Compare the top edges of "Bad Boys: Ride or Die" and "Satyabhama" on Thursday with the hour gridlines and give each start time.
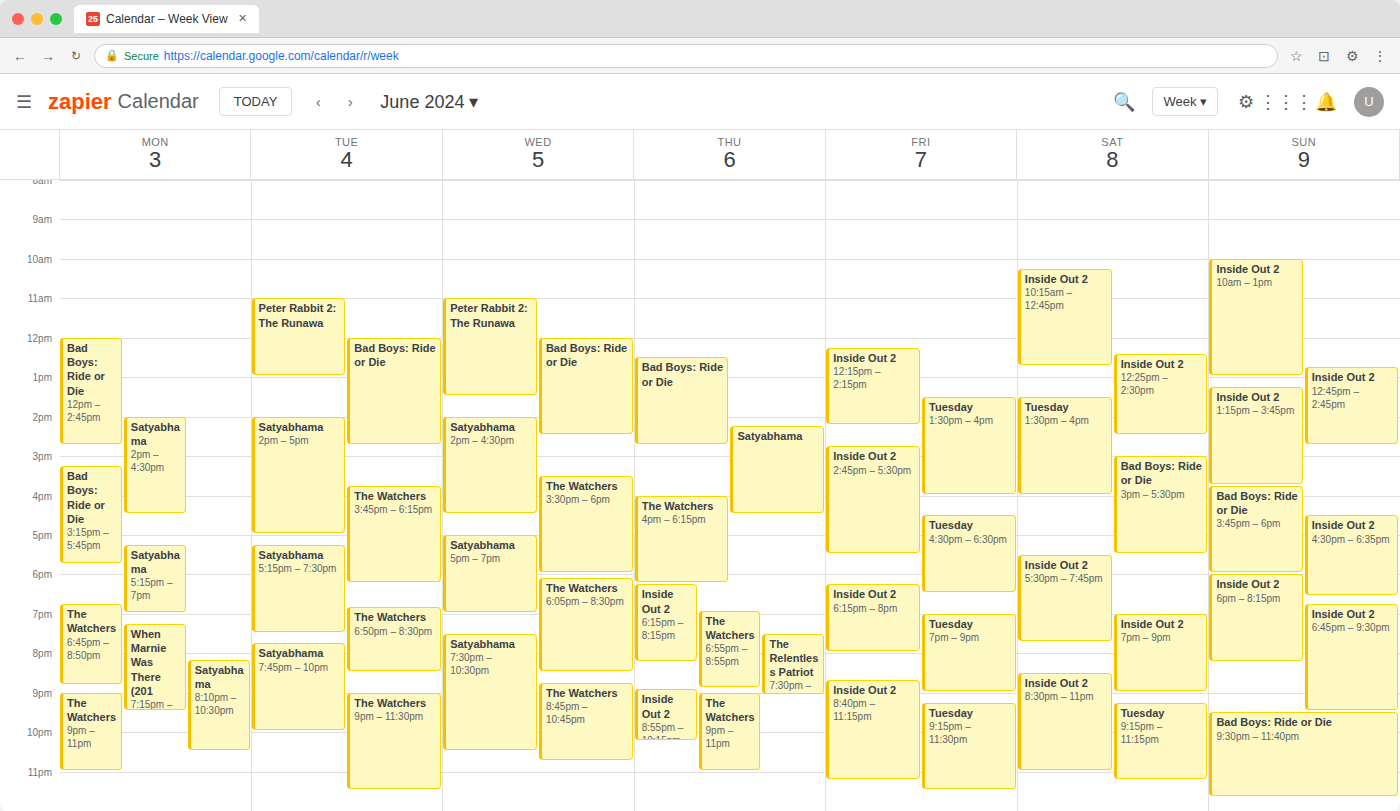
"Bad Boys: Ride or Die": 12:30 PM, halfway between the 12 PM and 1 PM lines. "Satyabhama": 2:15 PM, neither: a quarter of the way from the 2 PM line to the 3 PM line.